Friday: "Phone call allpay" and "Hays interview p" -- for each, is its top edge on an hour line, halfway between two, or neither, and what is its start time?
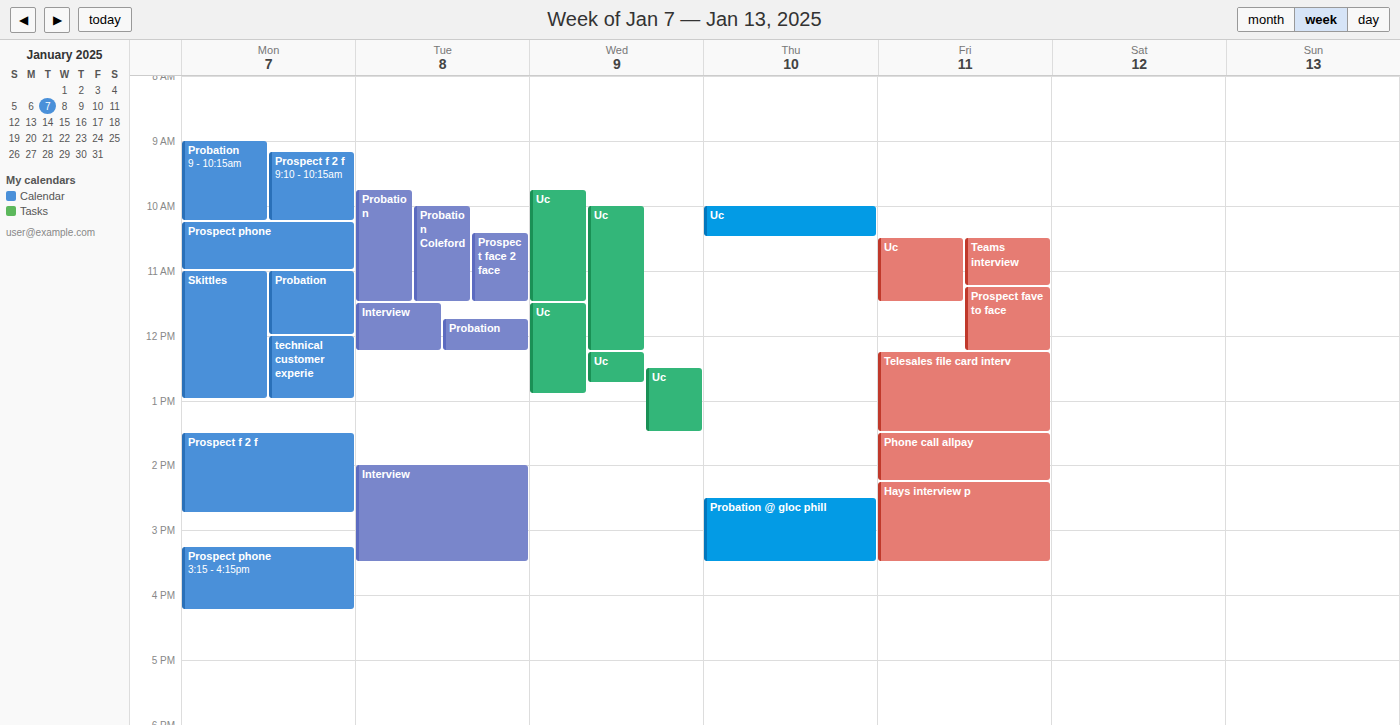
"Phone call allpay": 1:30 PM, halfway between the 1 PM and 2 PM lines. "Hays interview p": 2:15 PM, neither: a quarter of the way from the 2 PM line to the 3 PM line.